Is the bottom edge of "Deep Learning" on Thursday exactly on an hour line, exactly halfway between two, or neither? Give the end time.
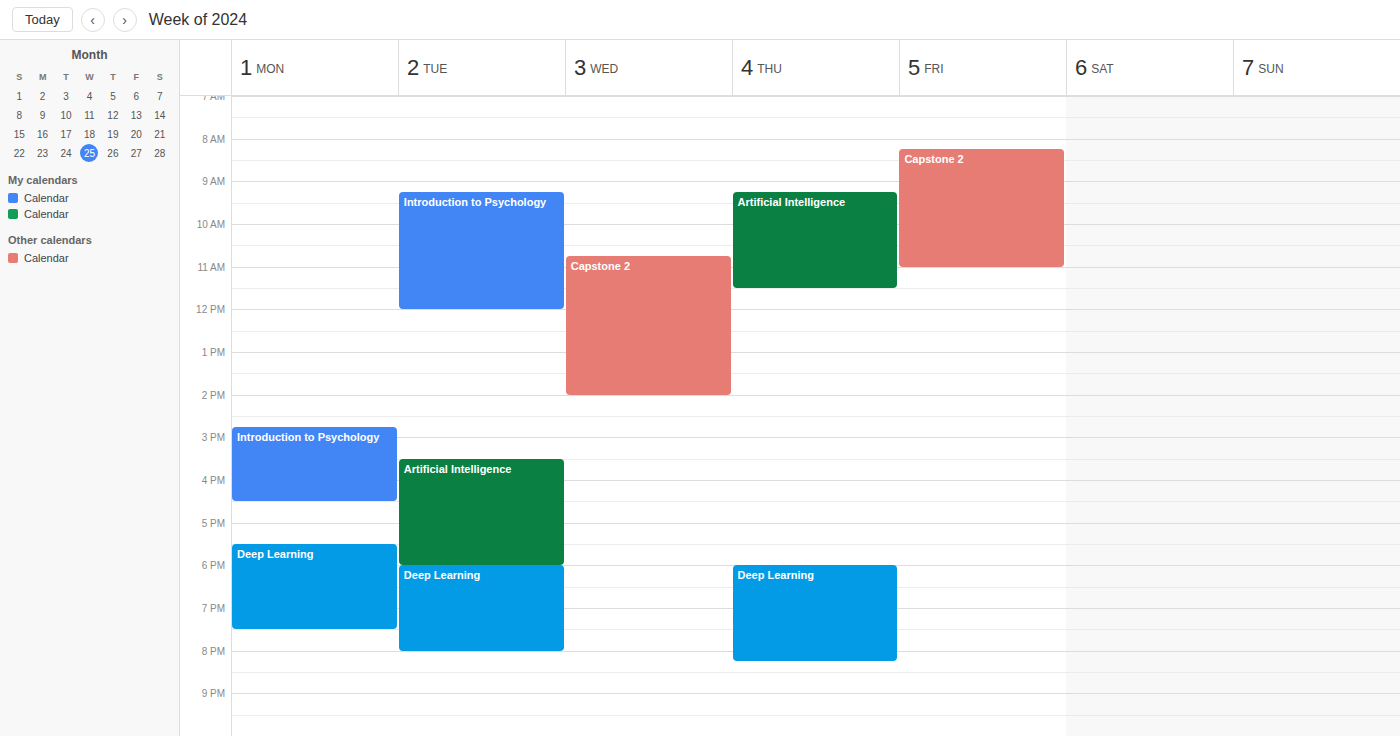
8:15 PM -- neither: a quarter of the way from the 8 PM line to the 9 PM line.